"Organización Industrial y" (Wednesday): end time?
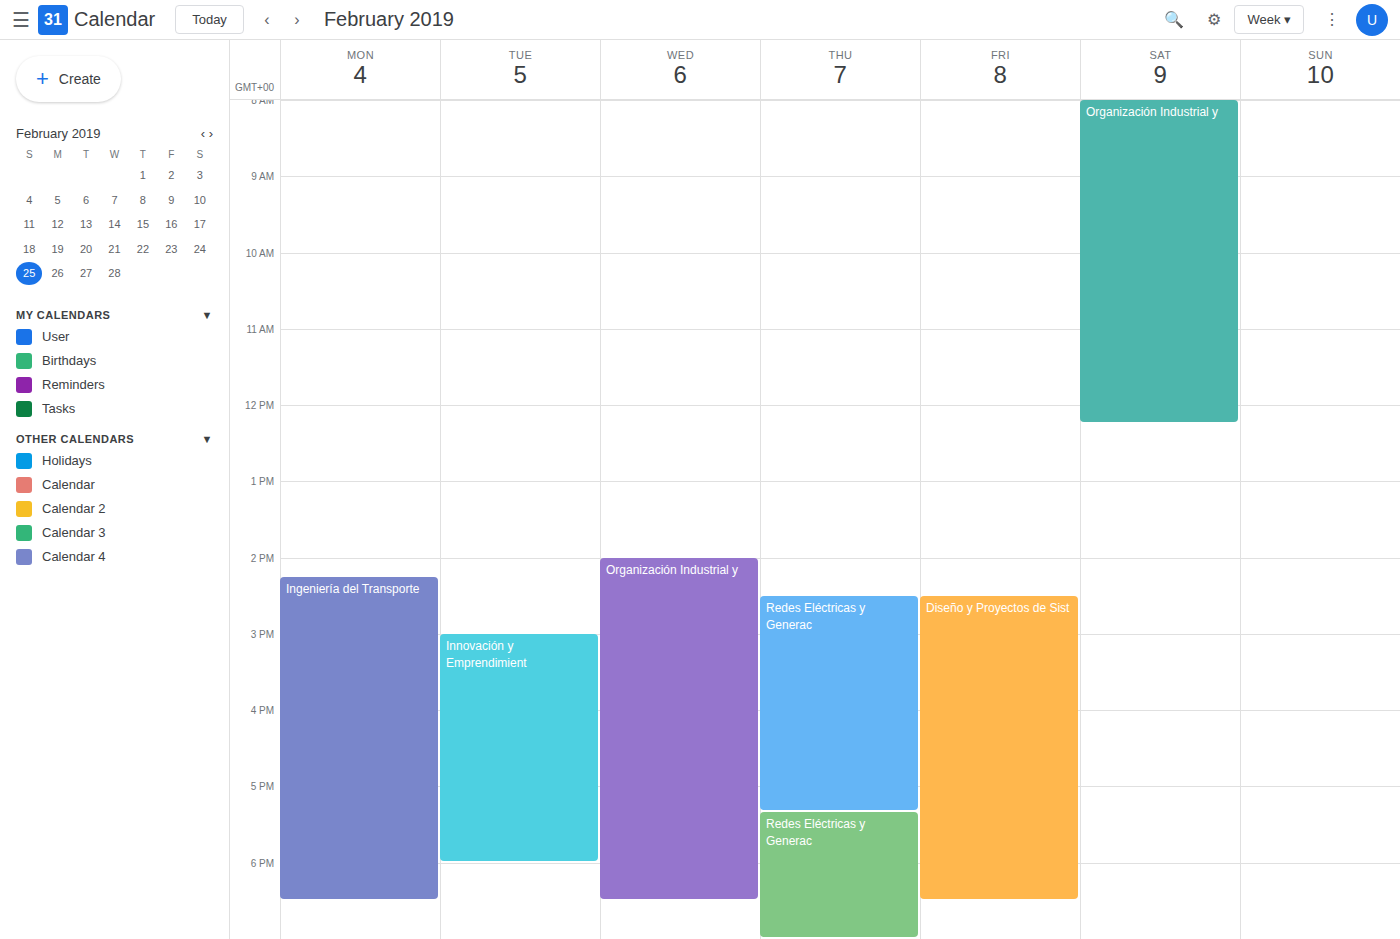
6:30 PM